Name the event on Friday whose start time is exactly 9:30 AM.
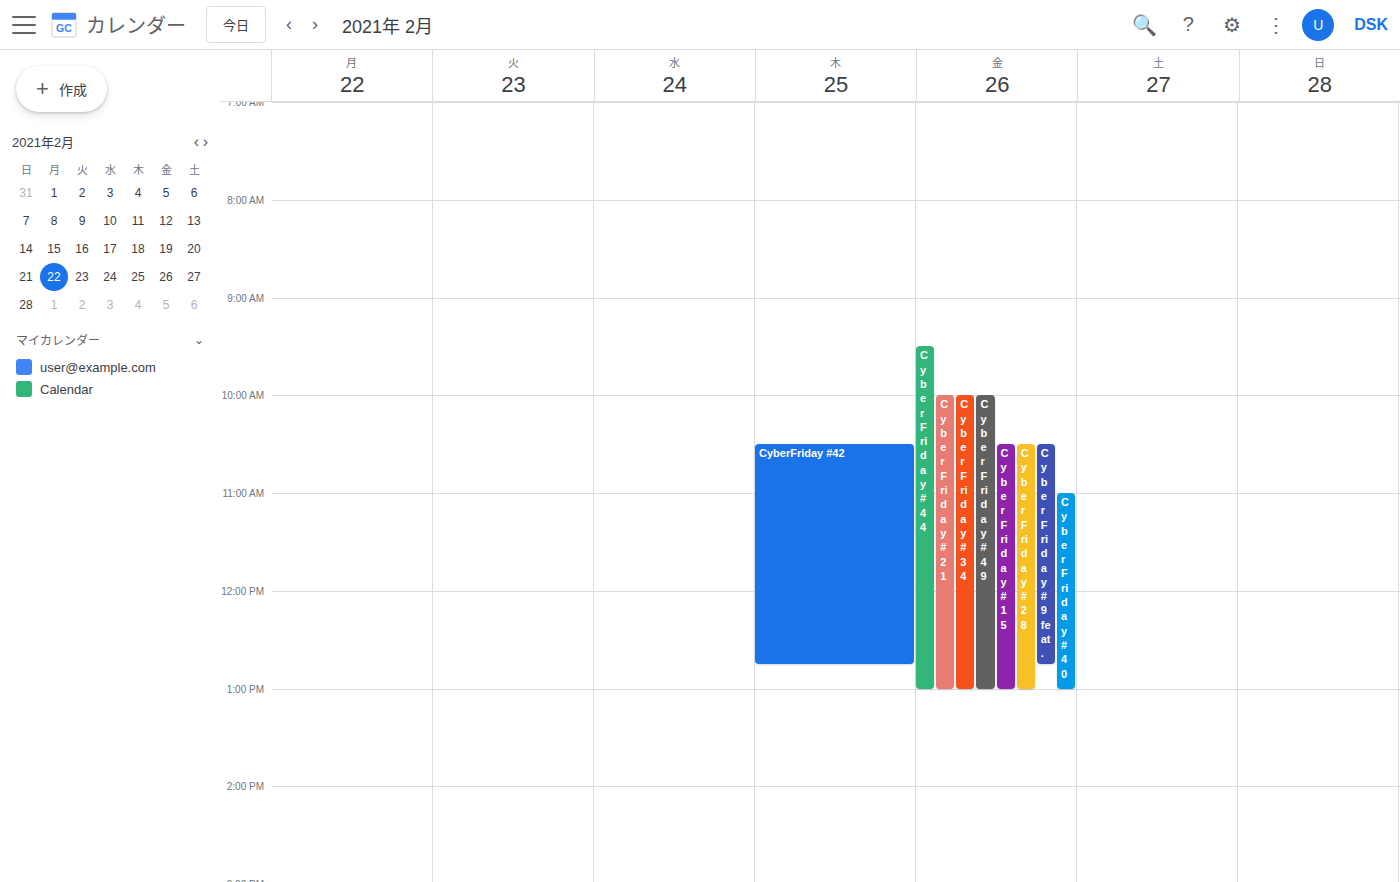
"CyberFriday #44"